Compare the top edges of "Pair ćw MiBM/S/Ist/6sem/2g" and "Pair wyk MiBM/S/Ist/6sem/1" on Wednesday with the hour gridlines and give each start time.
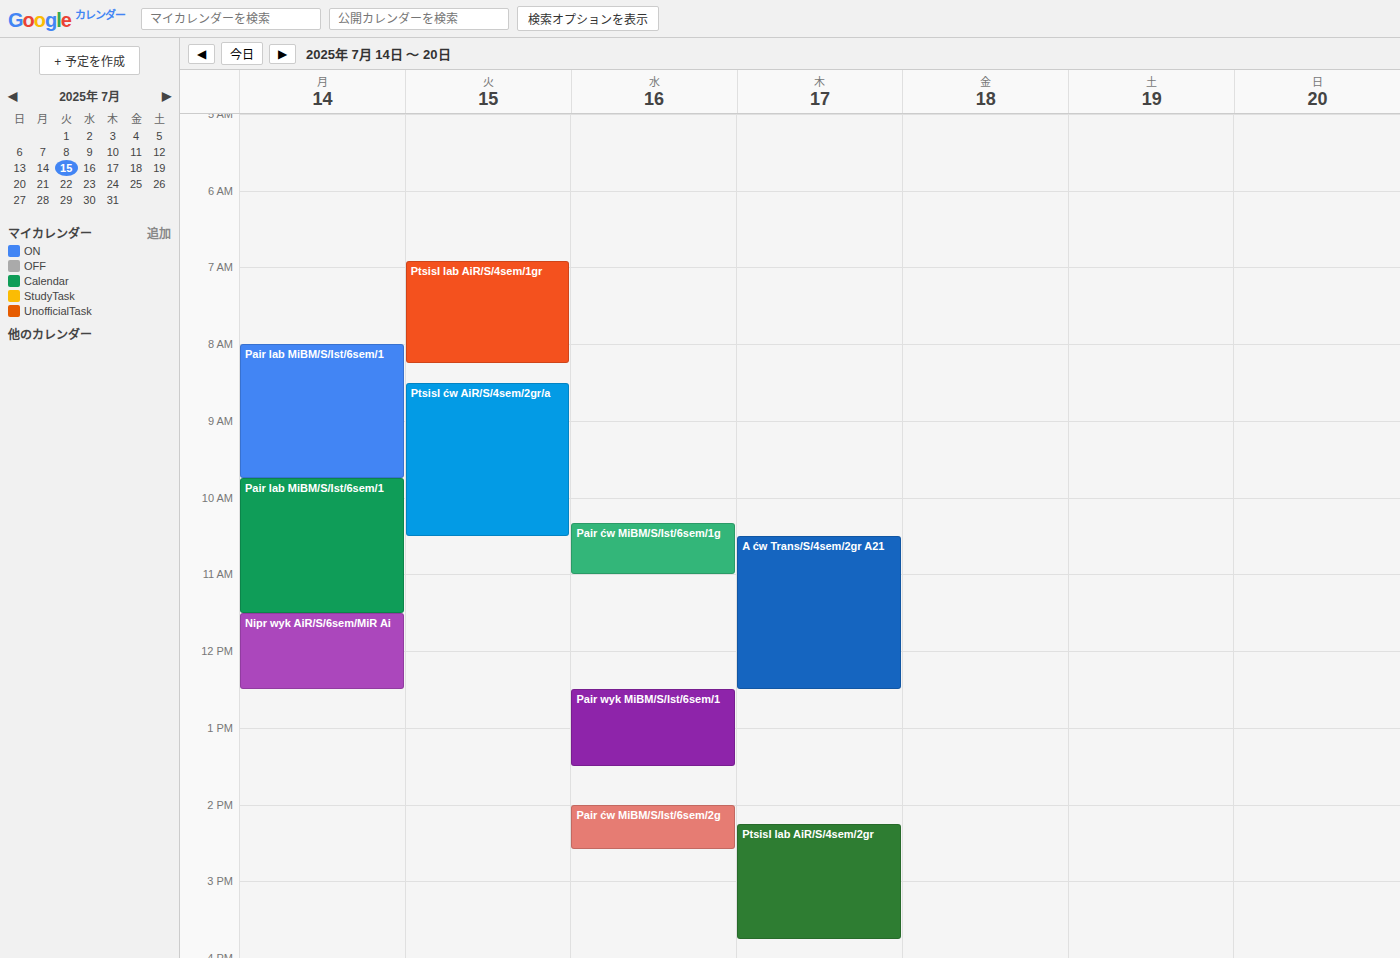
"Pair ćw MiBM/S/Ist/6sem/2g": 14:00, exactly on the 14:00 line. "Pair wyk MiBM/S/Ist/6sem/1": 12:30, halfway between the 12:00 and 13:00 lines.